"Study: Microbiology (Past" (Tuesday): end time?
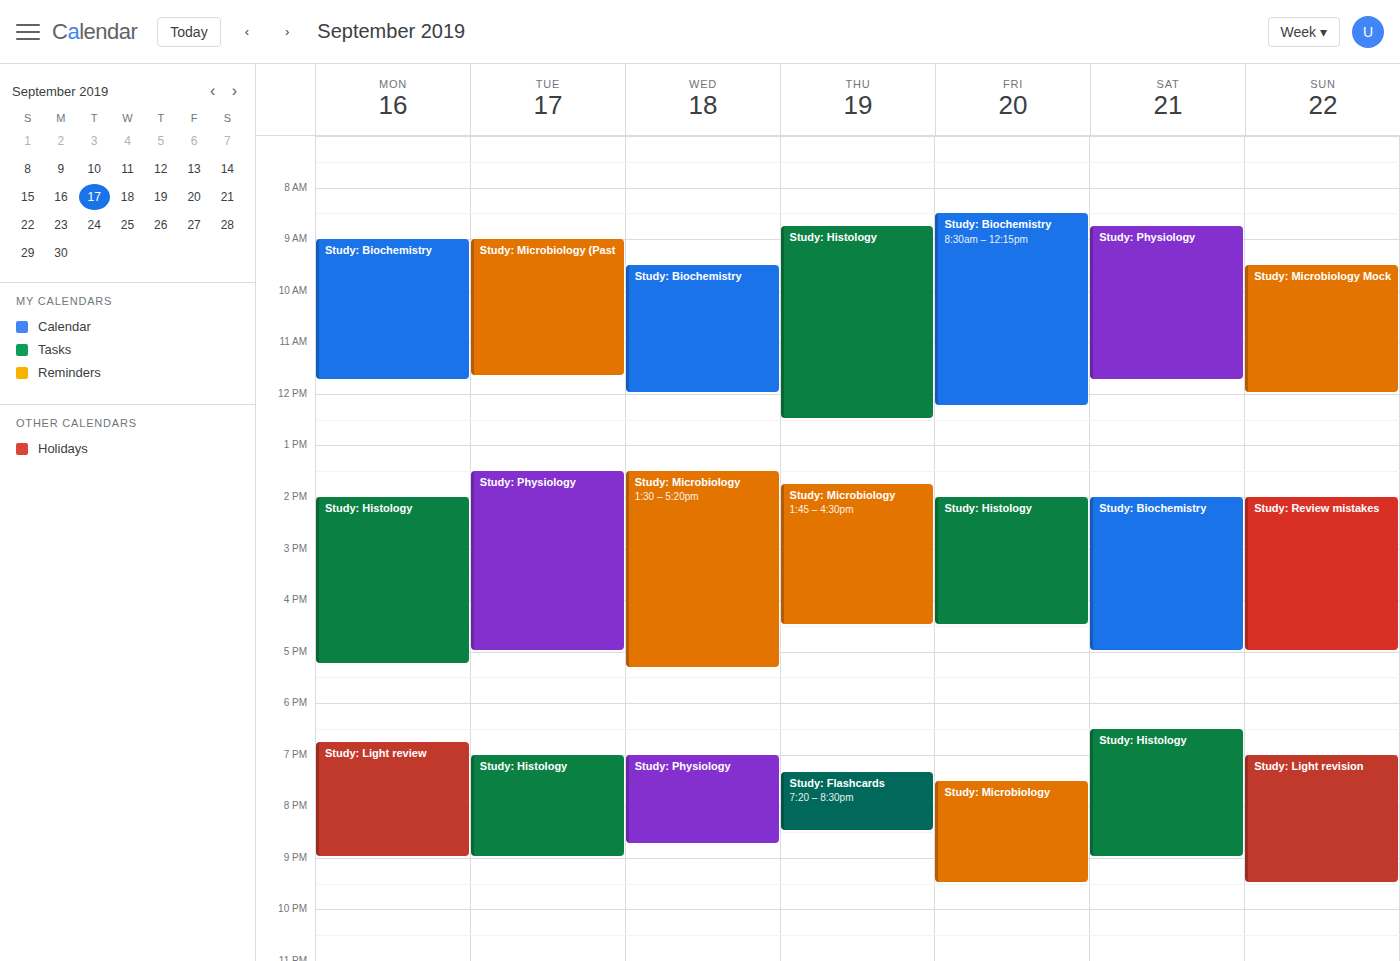
11:40